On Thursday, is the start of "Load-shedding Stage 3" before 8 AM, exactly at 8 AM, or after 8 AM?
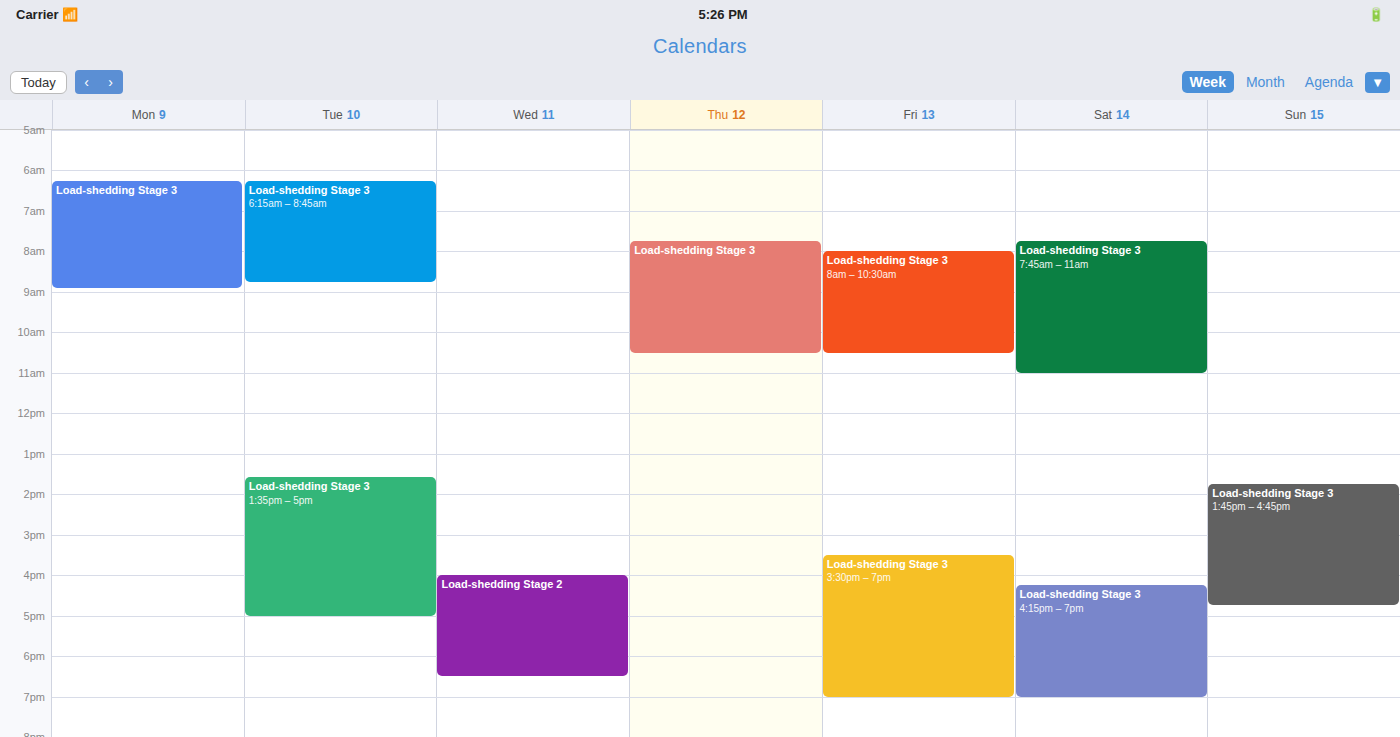
7:45 AM -- before 8 AM, 15 minutes above the 8 AM line.